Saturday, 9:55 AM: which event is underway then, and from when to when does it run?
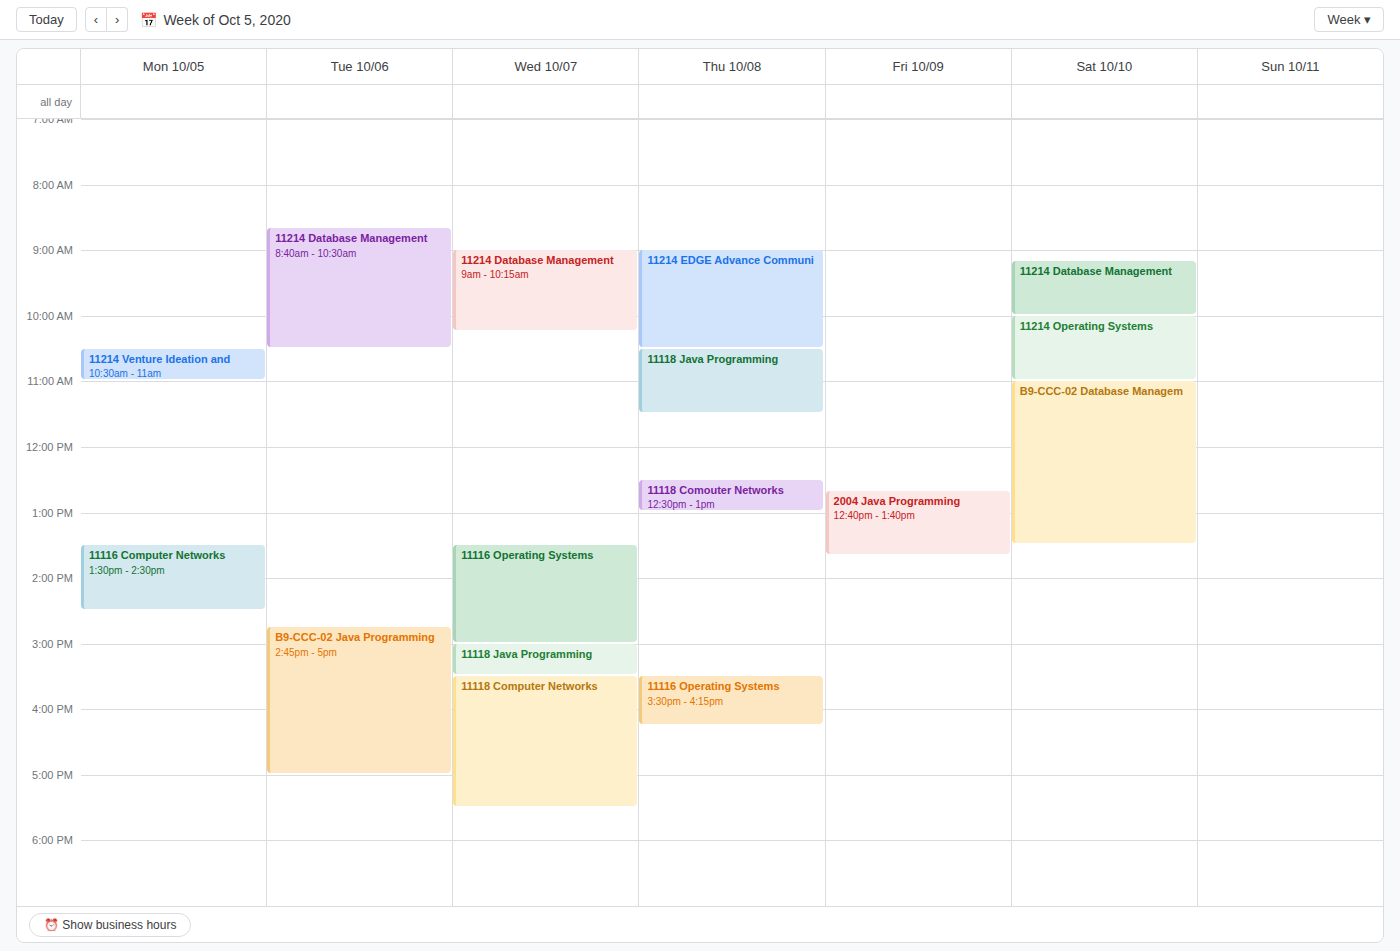
"11214 Database Management", 9:10 AM to 10:00 AM